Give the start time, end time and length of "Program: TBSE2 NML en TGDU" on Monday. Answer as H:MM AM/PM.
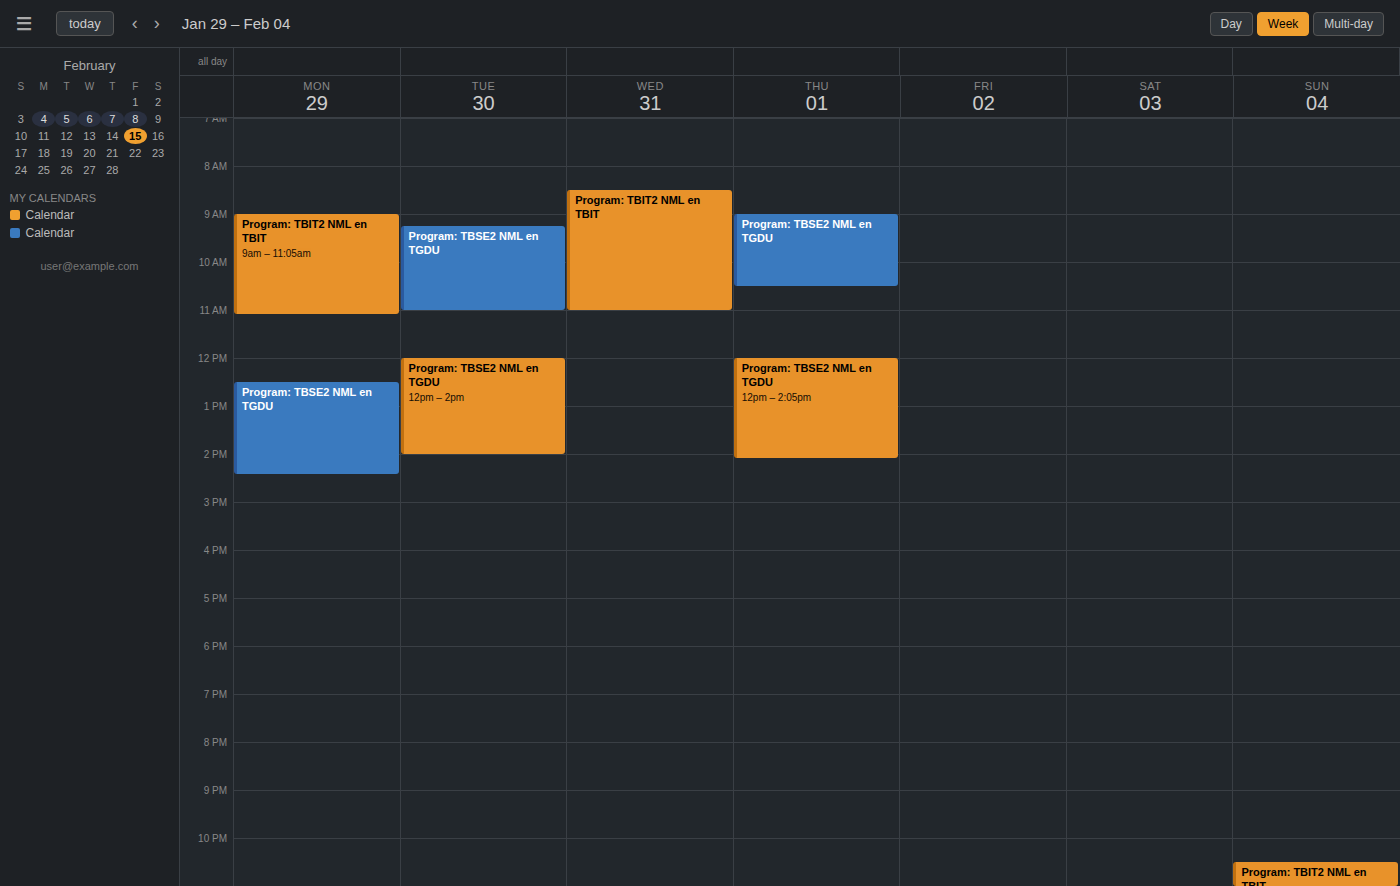
12:30 PM to 2:25 PM, 1 hour 55 minutes